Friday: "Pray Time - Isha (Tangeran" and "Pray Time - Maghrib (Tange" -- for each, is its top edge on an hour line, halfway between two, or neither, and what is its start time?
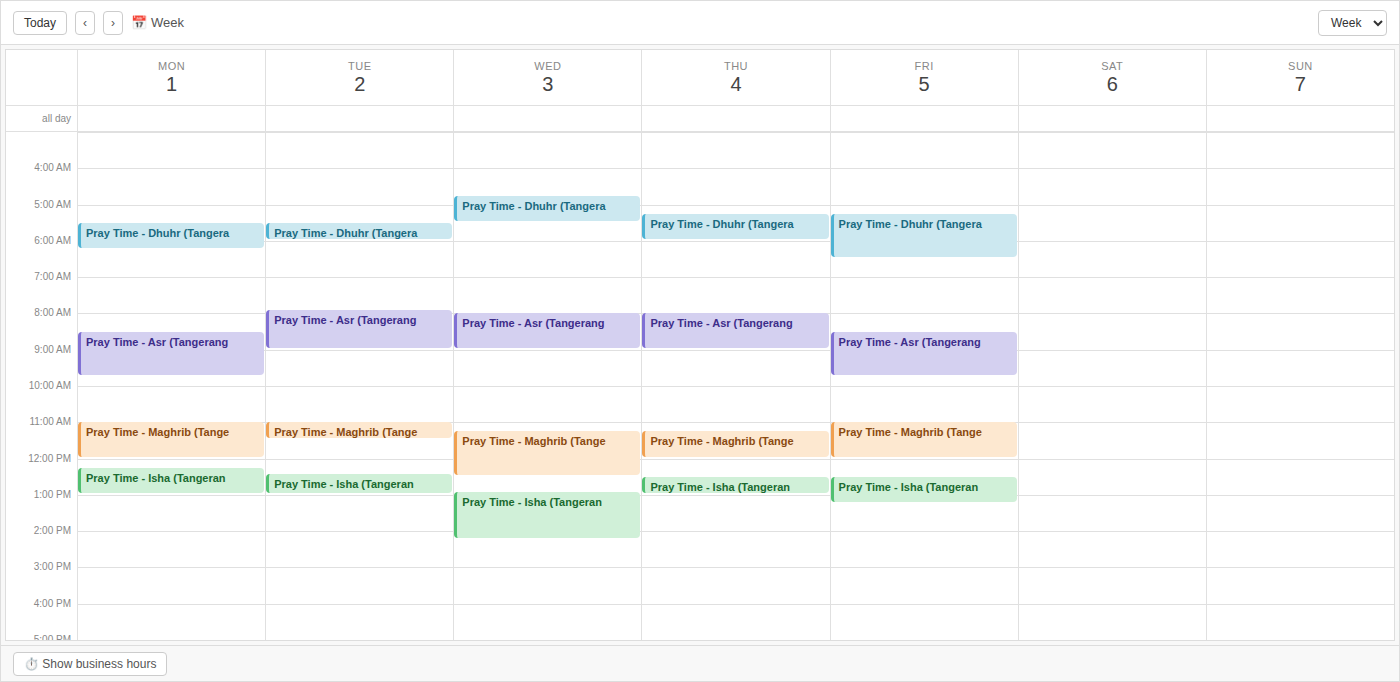
"Pray Time - Isha (Tangeran": 12:30 PM, halfway between the 12 PM and 1 PM lines. "Pray Time - Maghrib (Tange": 11:00 AM, exactly on the 11 AM line.